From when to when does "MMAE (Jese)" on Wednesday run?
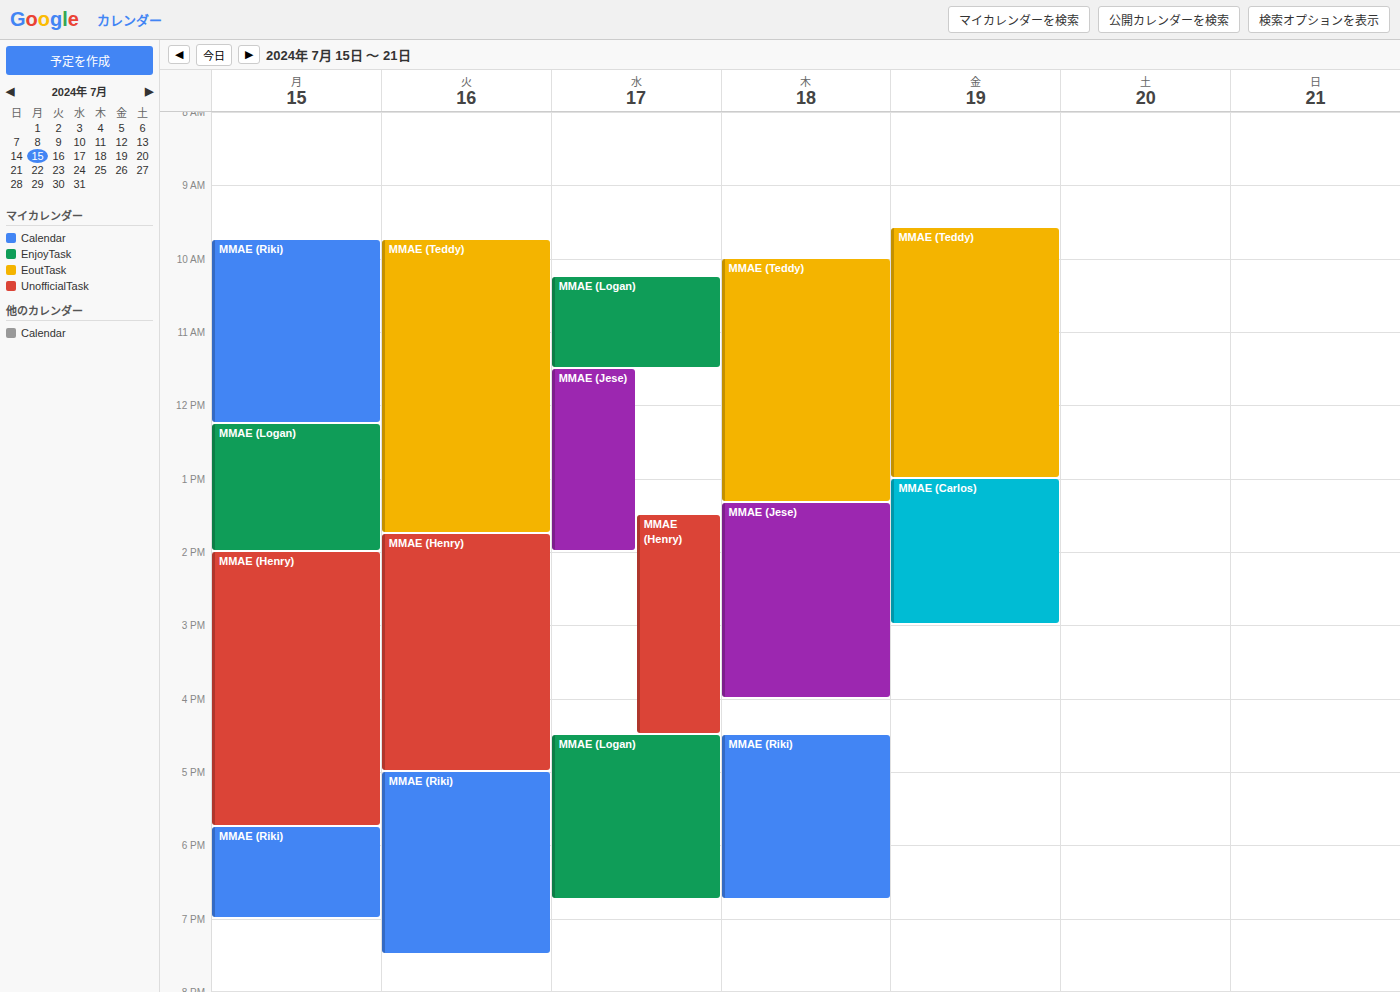
11:30 AM to 2:00 PM